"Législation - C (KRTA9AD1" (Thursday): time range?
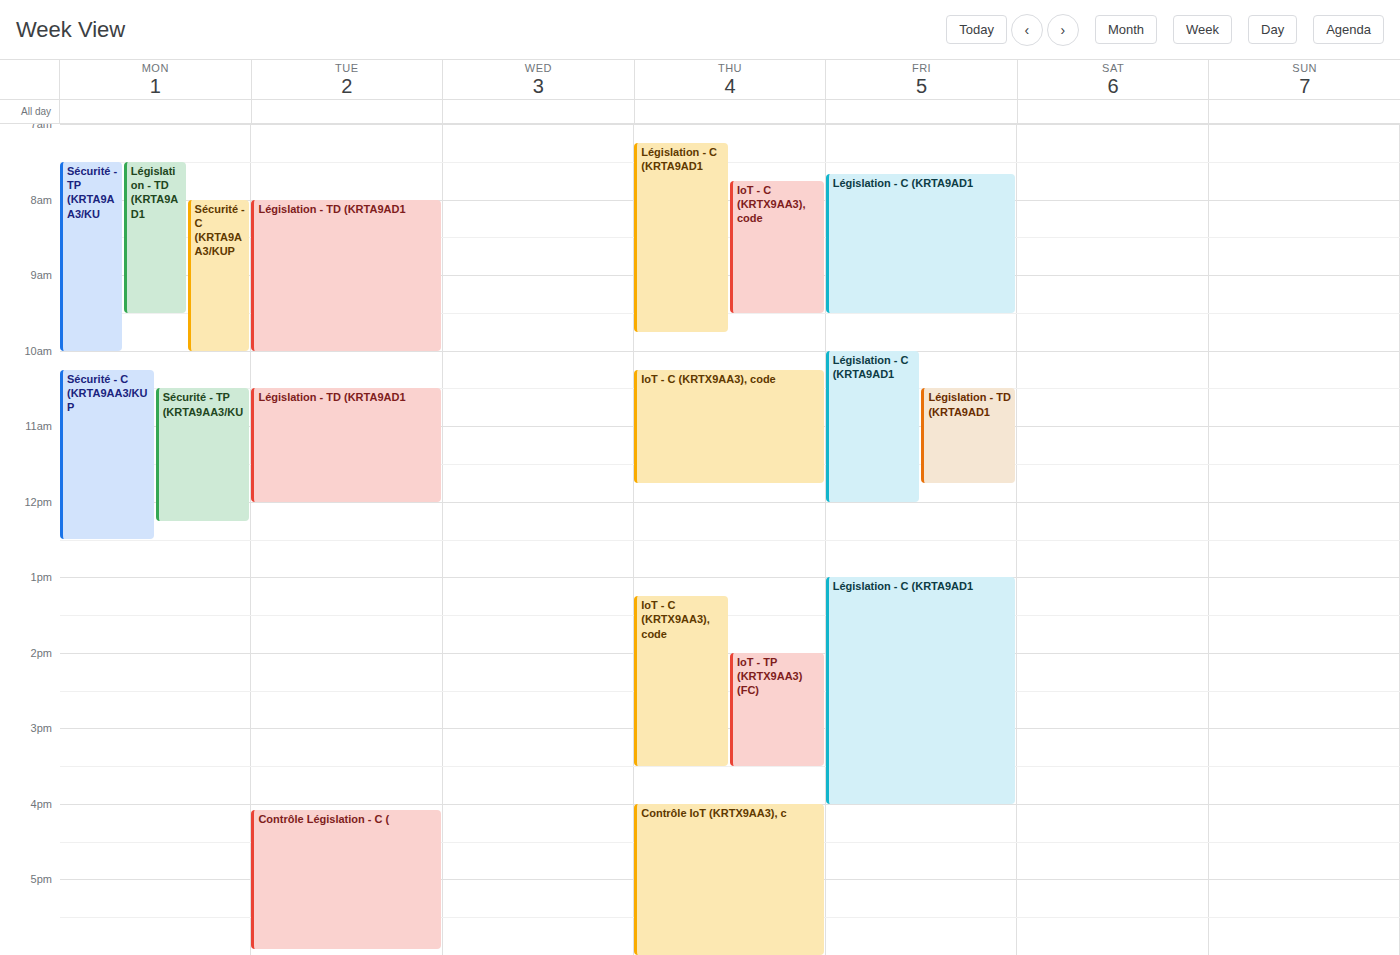
7:15 AM to 9:45 AM